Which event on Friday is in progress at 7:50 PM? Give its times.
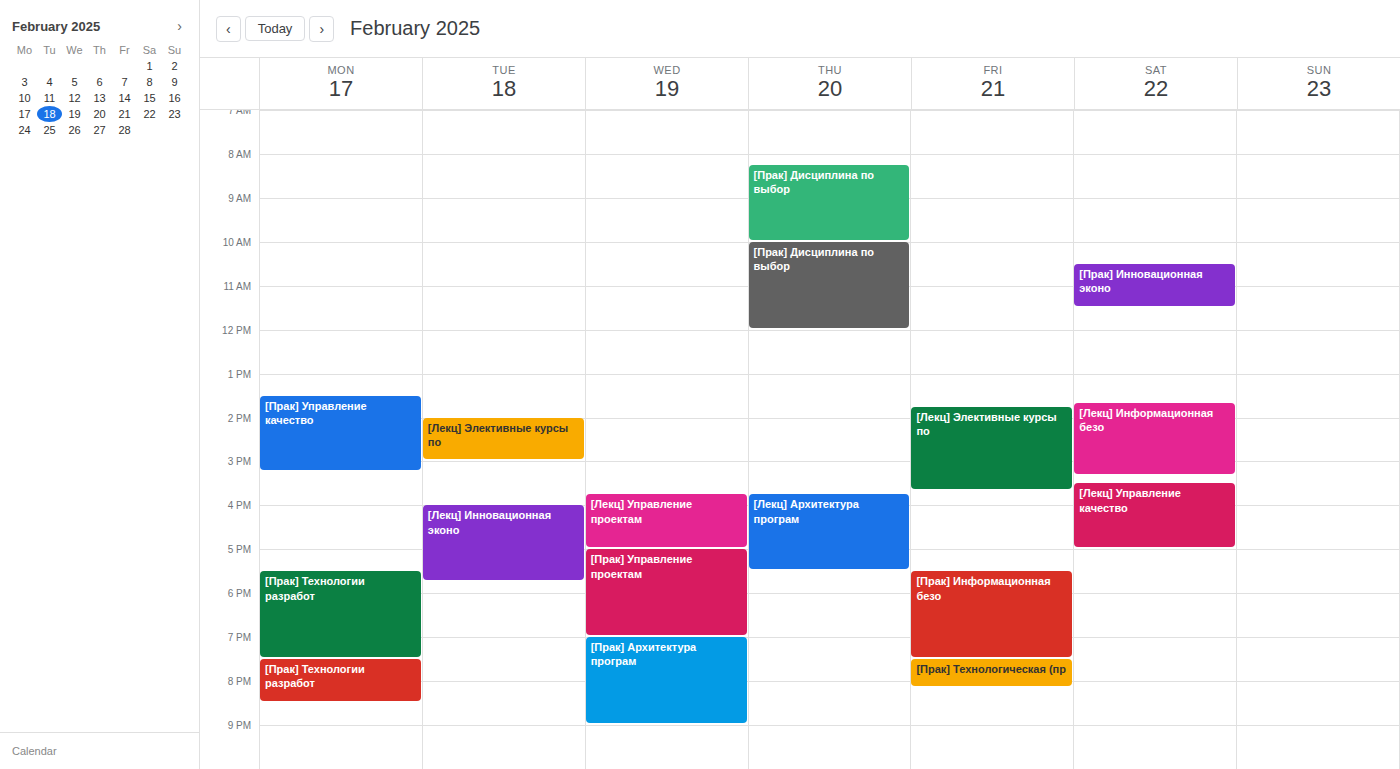
"[Прак] Технологическая (пр", 7:30 PM to 8:10 PM